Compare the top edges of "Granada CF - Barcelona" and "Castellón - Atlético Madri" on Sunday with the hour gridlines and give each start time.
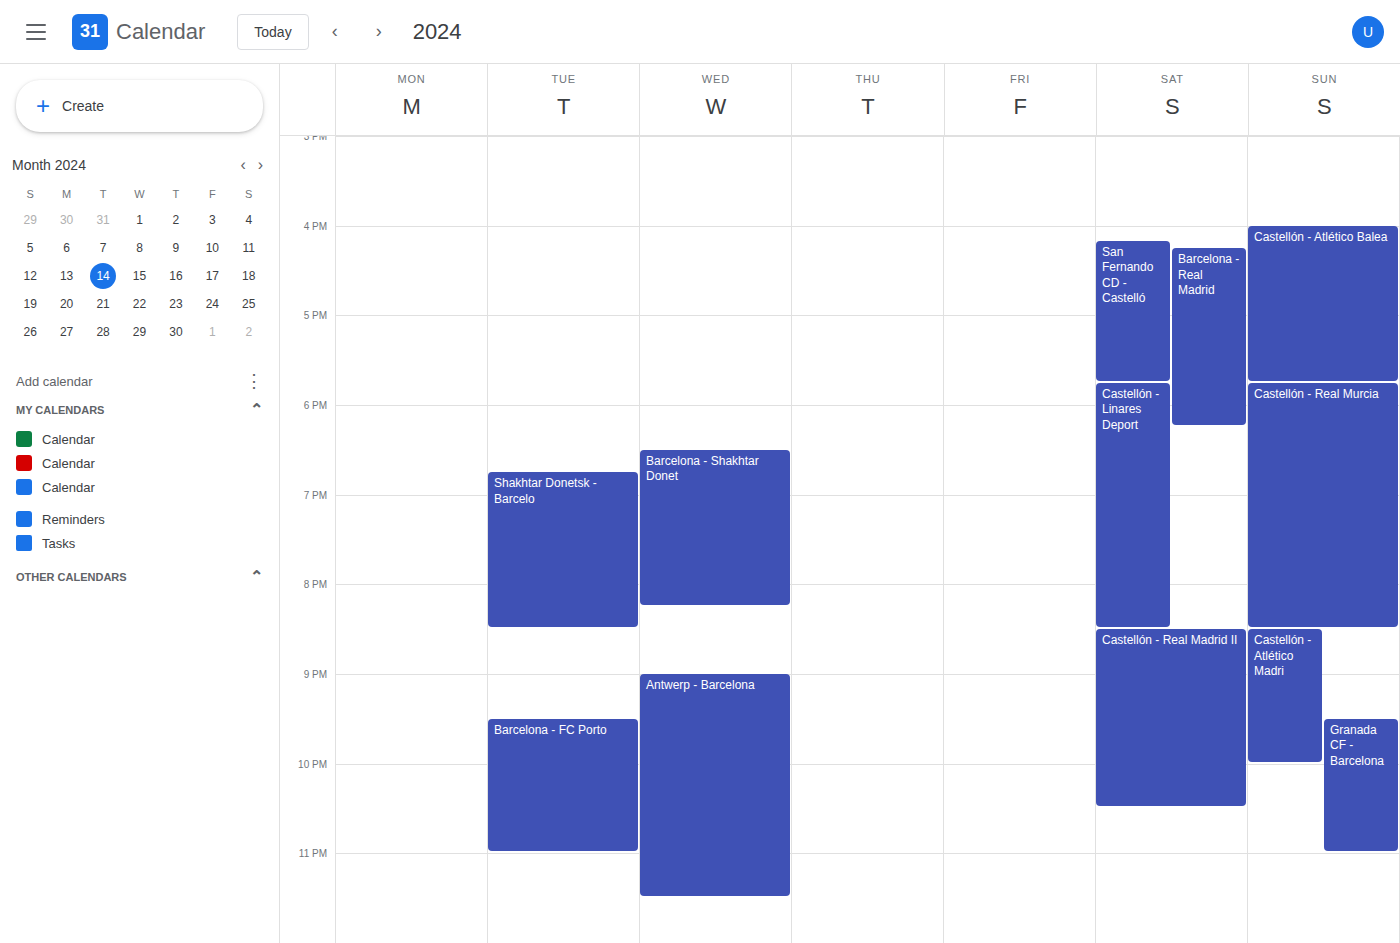
"Granada CF - Barcelona": 21:30, halfway between the 21:00 and 22:00 lines. "Castellón - Atlético Madri": 20:30, halfway between the 20:00 and 21:00 lines.